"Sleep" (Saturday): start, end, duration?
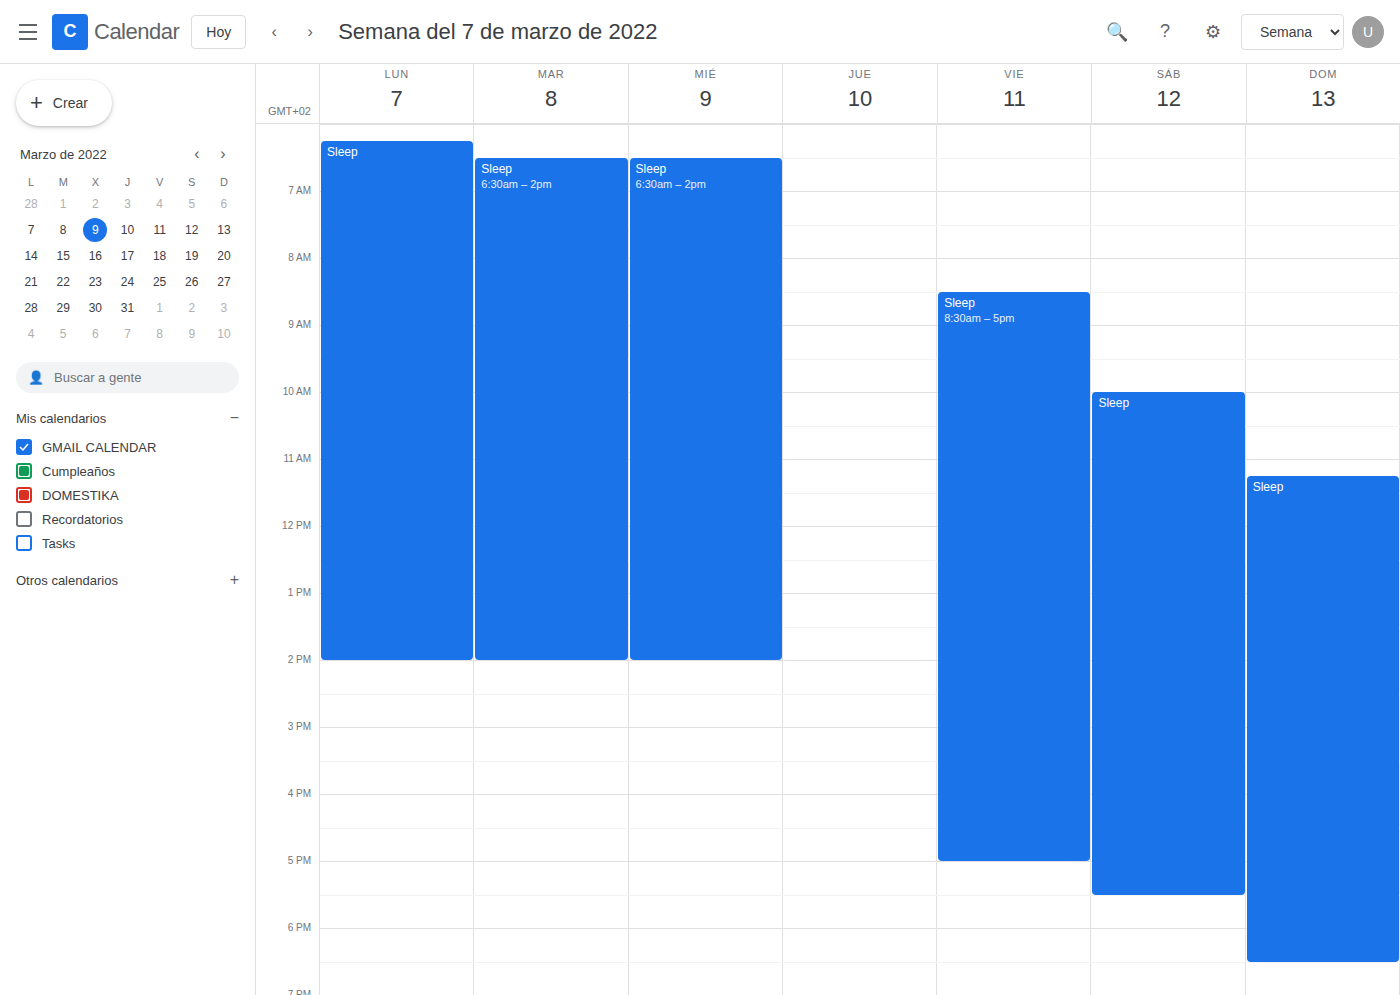
10:00 AM to 5:30 PM, 7 hours 30 minutes